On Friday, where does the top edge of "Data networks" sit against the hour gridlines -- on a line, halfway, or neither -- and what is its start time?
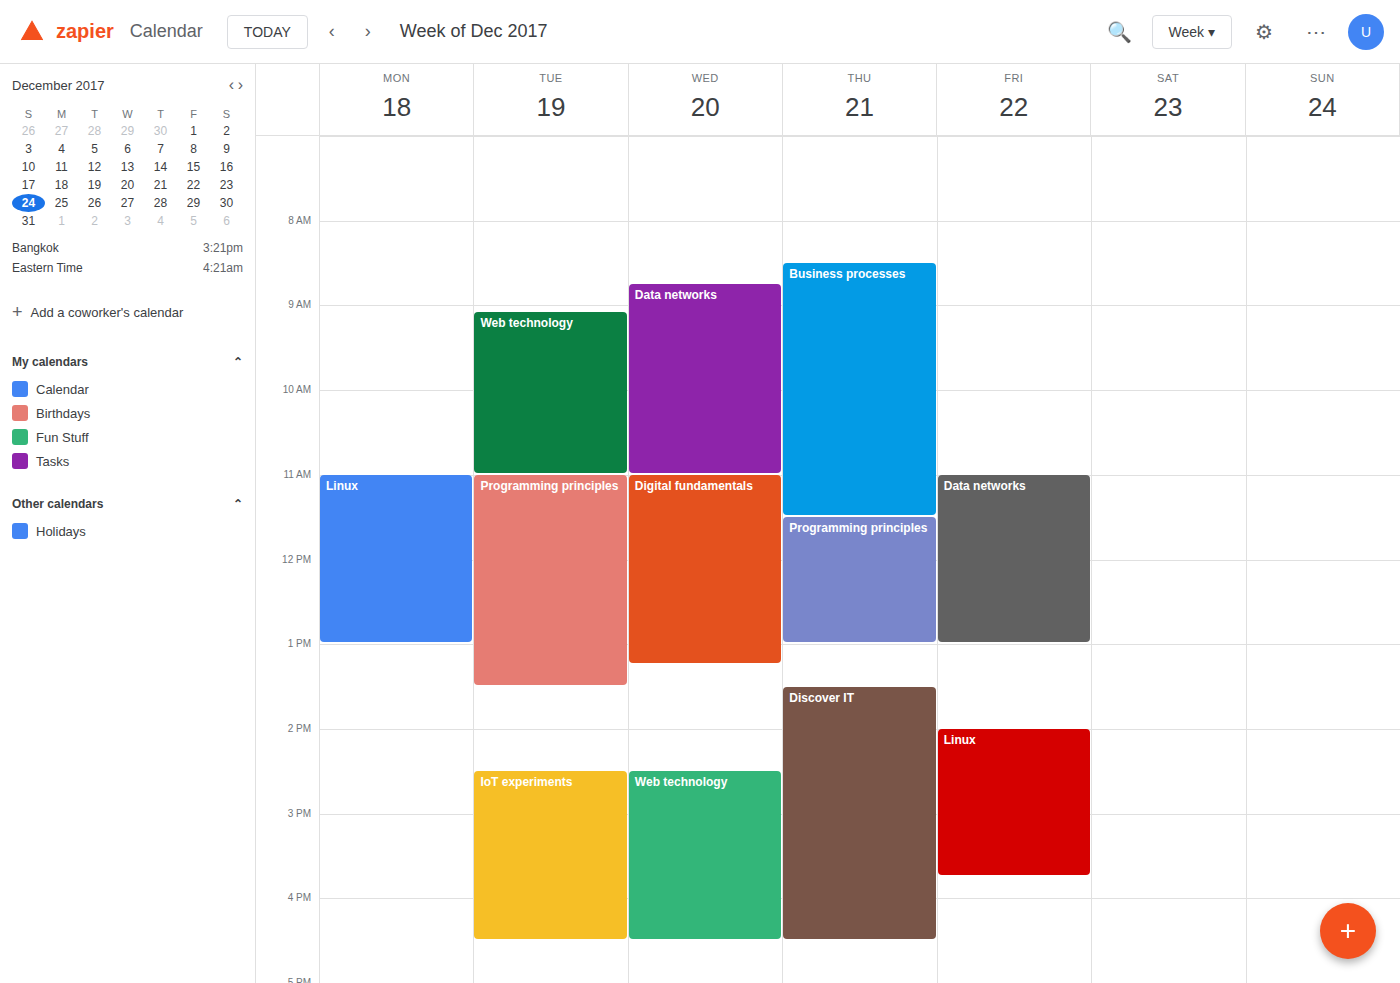
11:00 -- exactly on the 11:00 line.